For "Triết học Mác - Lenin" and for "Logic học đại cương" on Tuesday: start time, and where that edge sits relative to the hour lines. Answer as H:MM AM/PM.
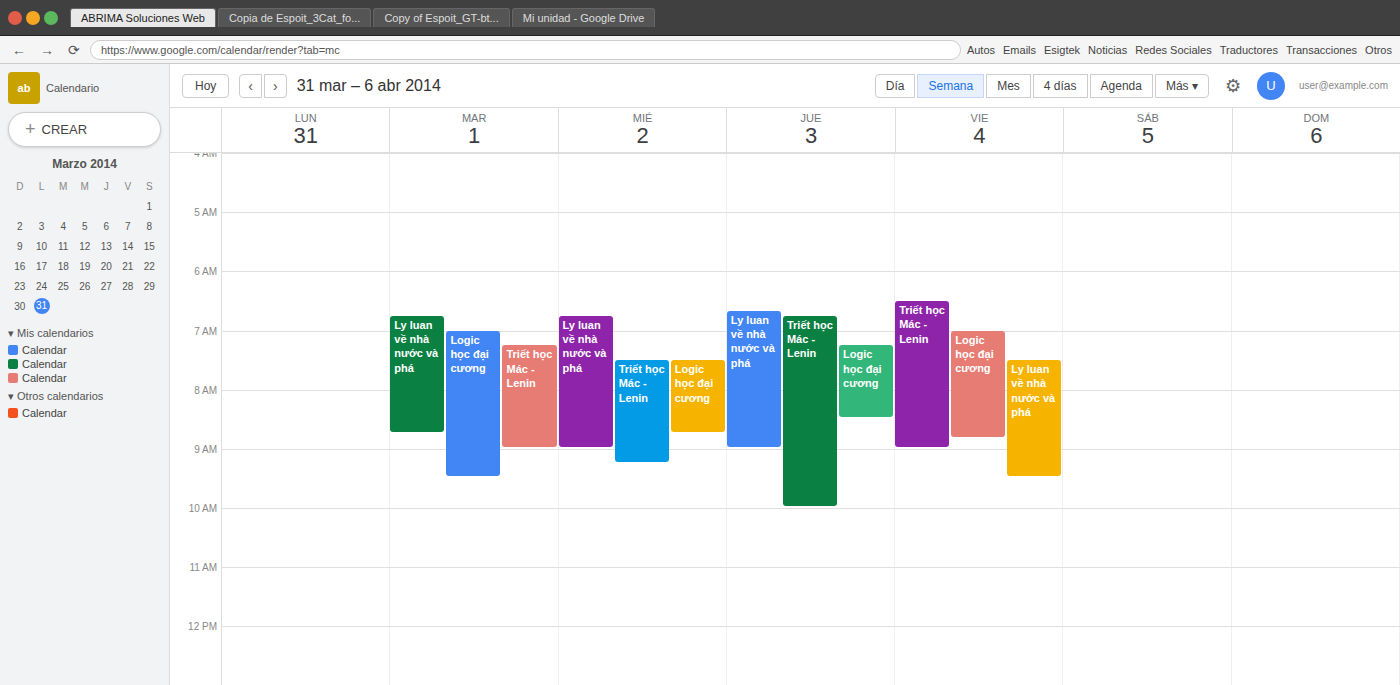
"Triết học Mác - Lenin": 7:15 AM, neither: a quarter of the way from the 7 AM line to the 8 AM line. "Logic học đại cương": 7:00 AM, exactly on the 7 AM line.